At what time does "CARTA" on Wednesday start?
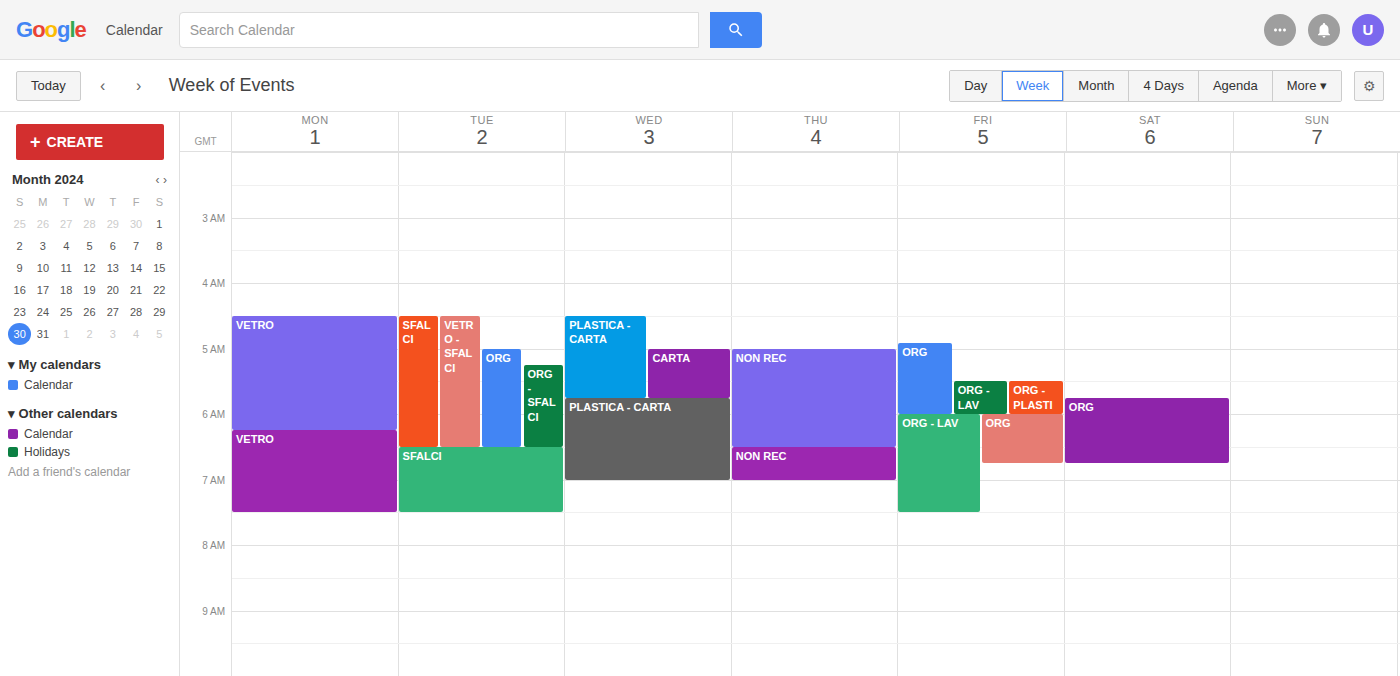
5:00 AM